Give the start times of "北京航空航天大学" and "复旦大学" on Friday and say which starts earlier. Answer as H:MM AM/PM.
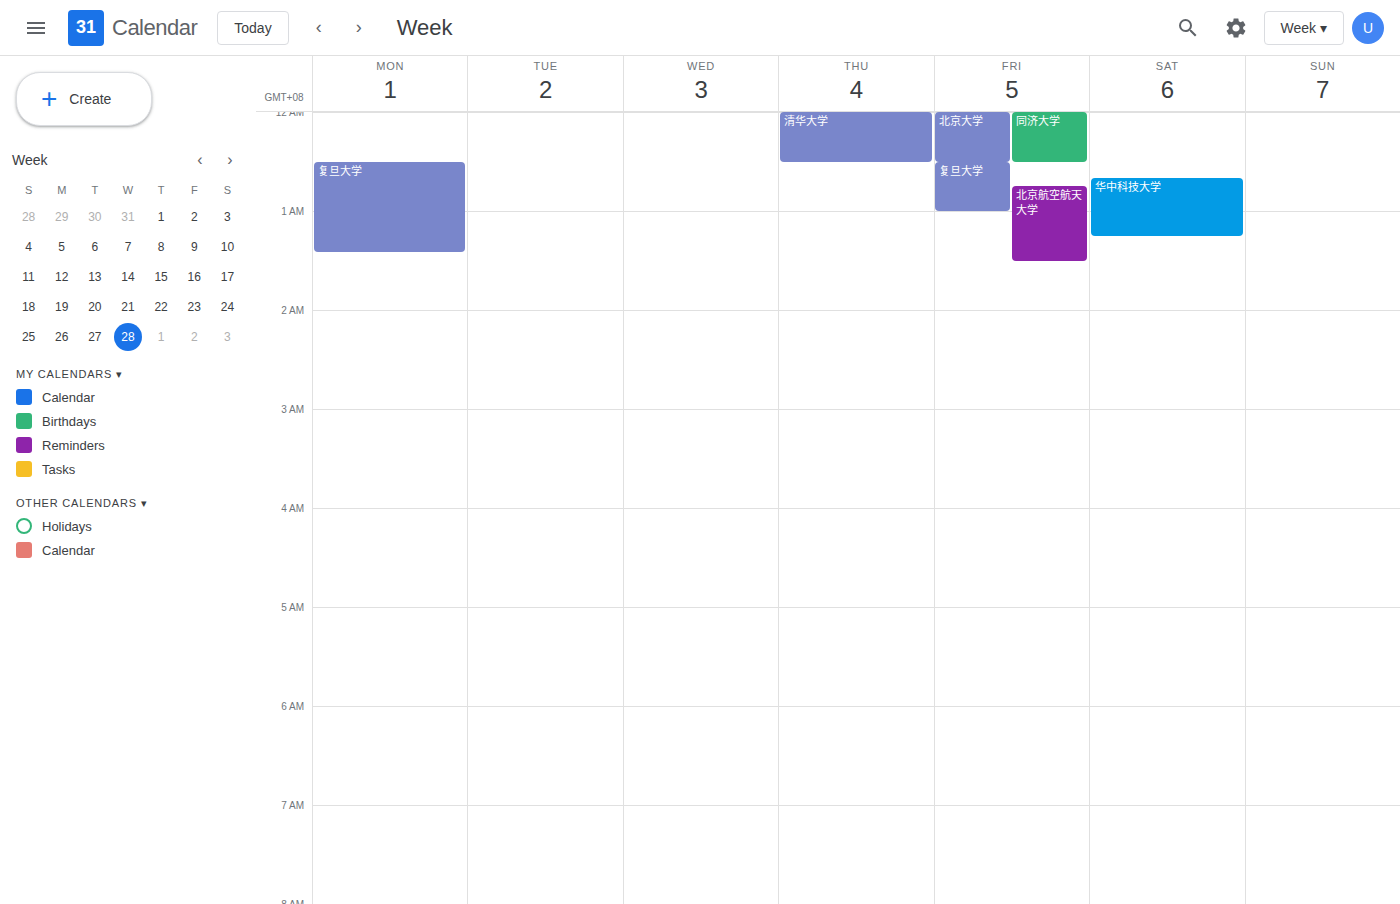
"复旦大学" 12:30 AM; "北京航空航天大学" 12:45 AM.